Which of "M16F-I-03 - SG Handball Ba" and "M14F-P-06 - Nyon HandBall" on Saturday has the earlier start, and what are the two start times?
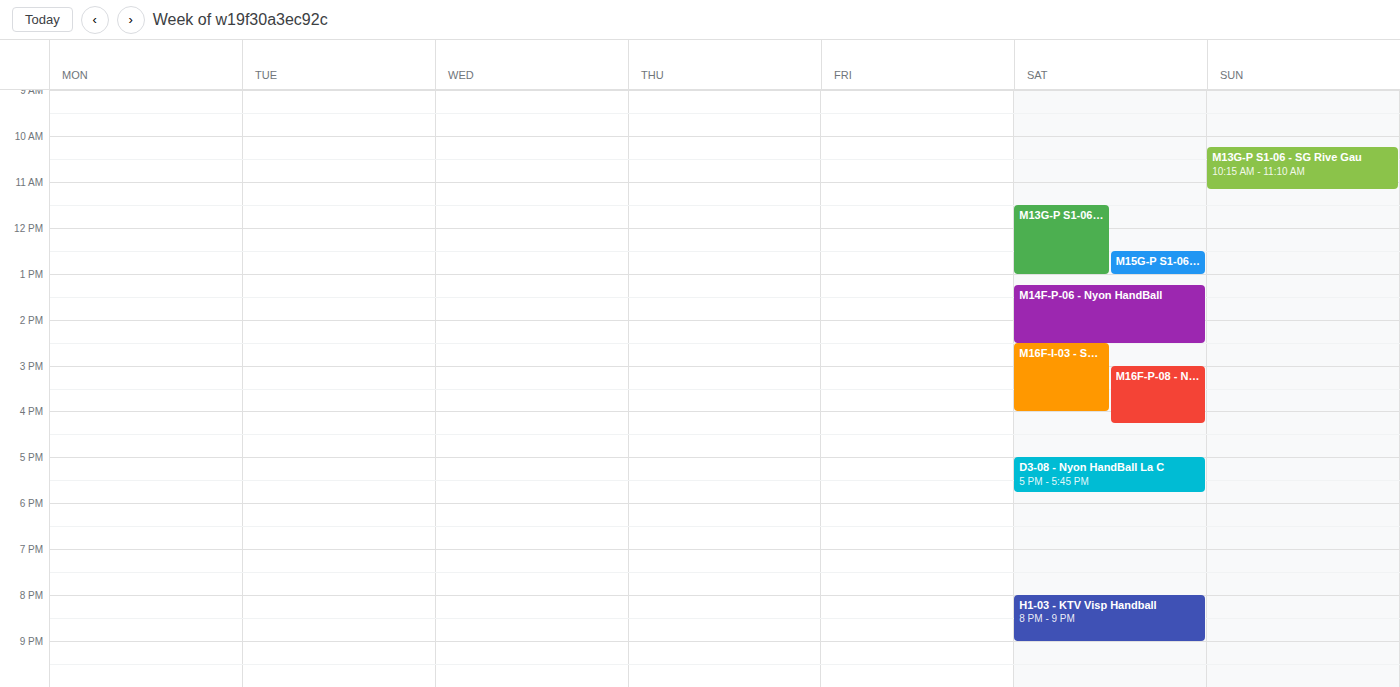
"M14F-P-06 - Nyon HandBall" 1:15 PM; "M16F-I-03 - SG Handball Ba" 2:30 PM.